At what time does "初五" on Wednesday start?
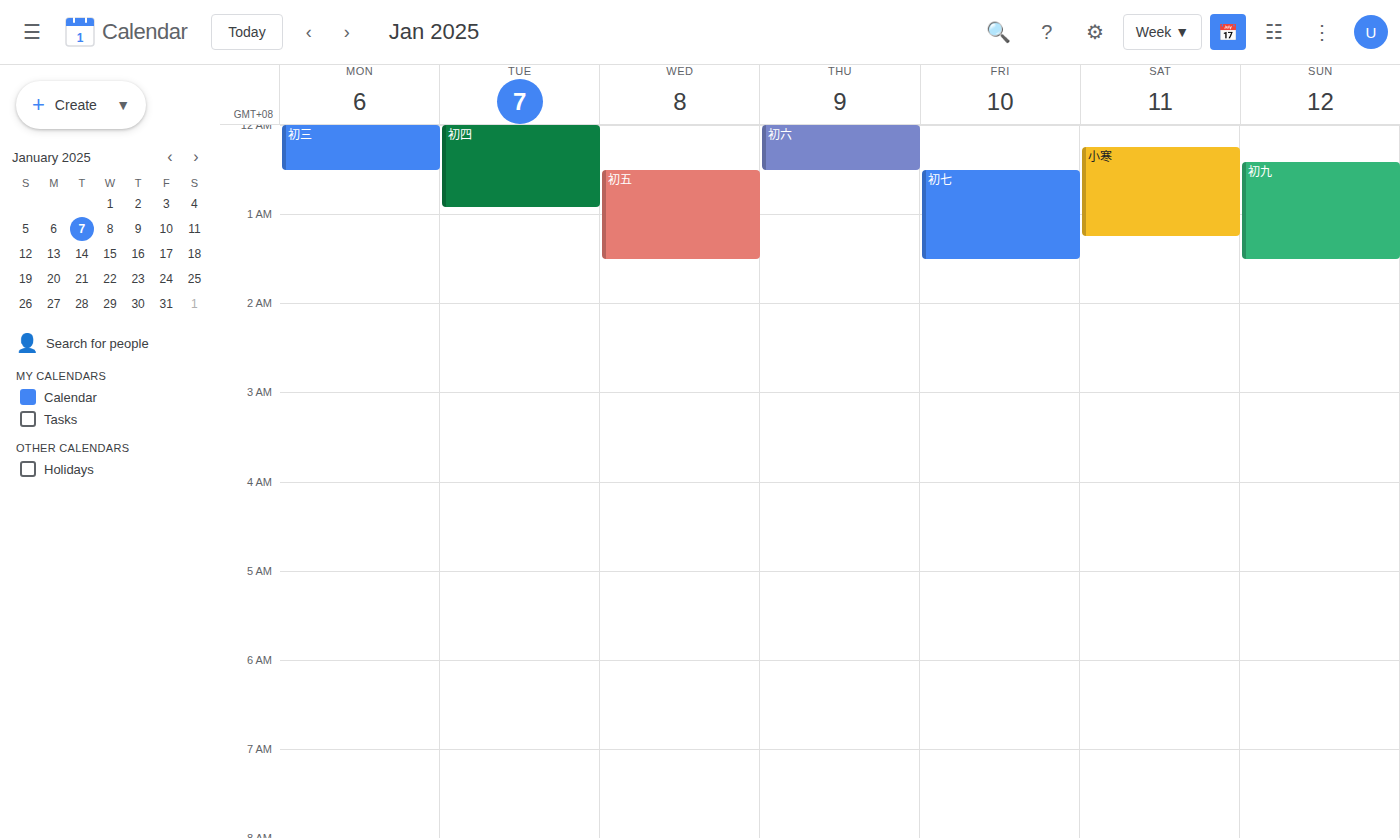
12:30 AM